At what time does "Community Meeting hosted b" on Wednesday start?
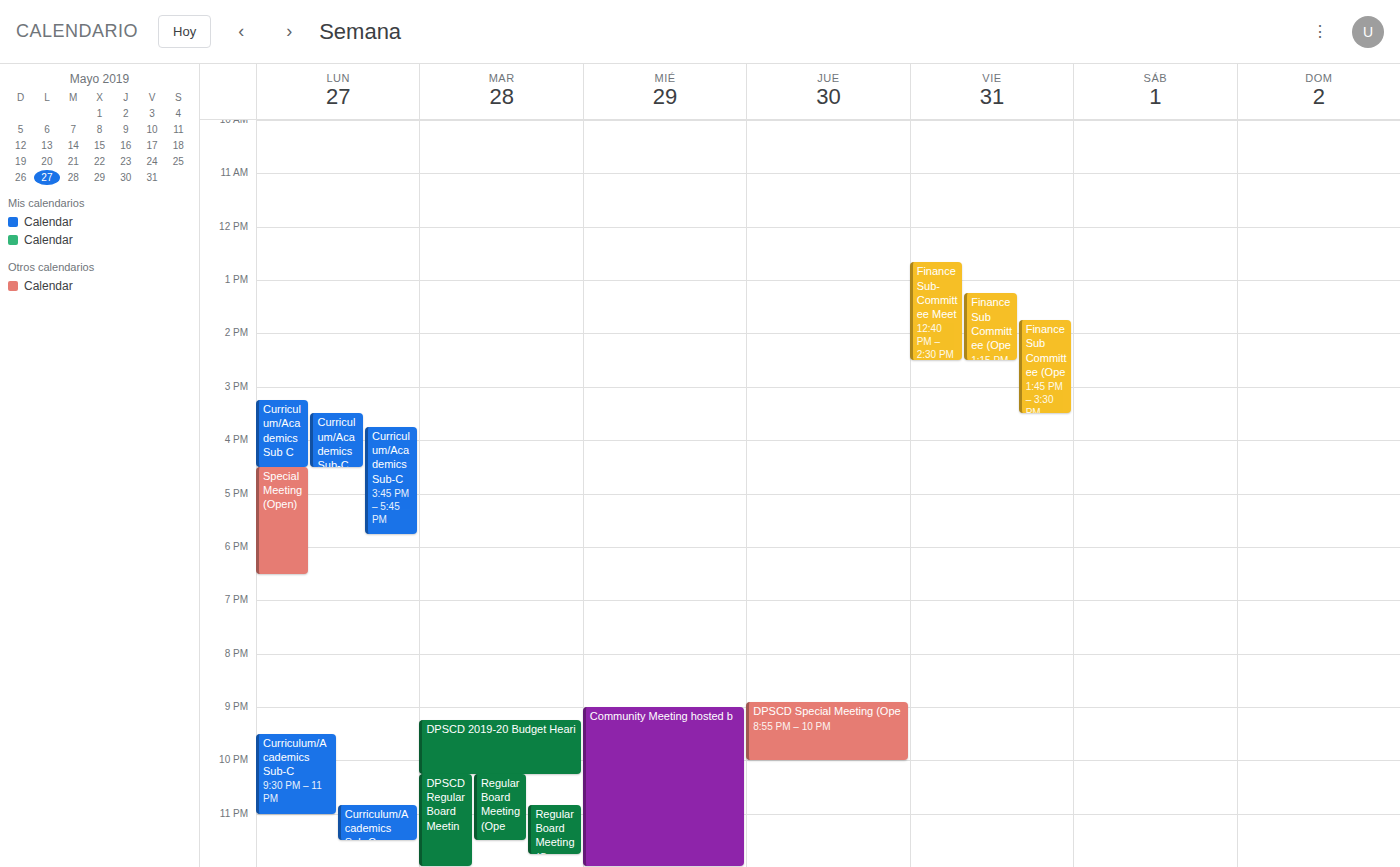
9:00 PM